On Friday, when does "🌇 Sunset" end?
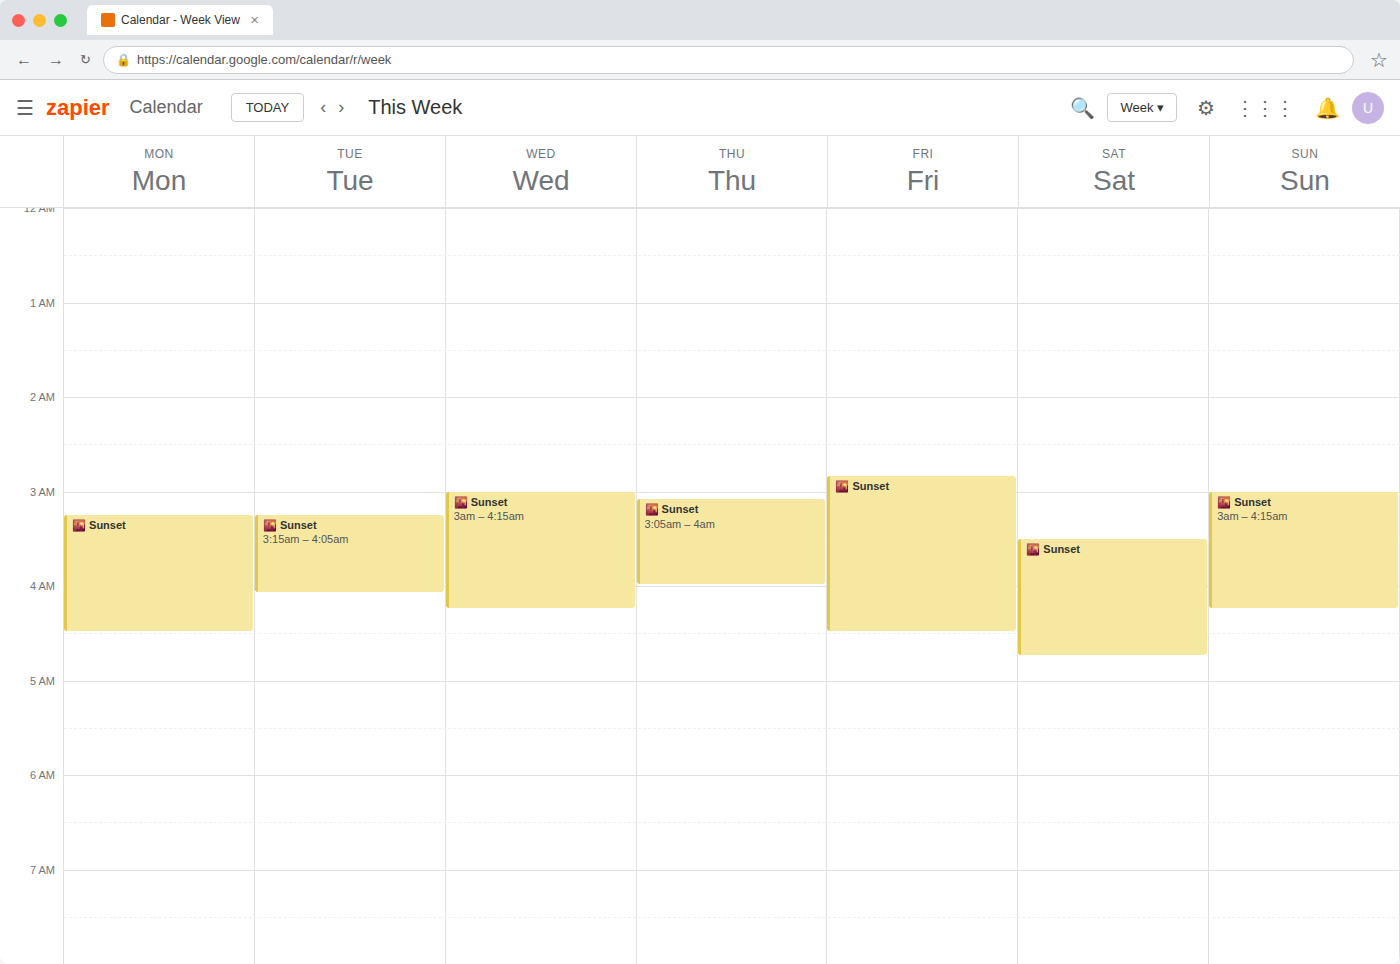
4:30 AM